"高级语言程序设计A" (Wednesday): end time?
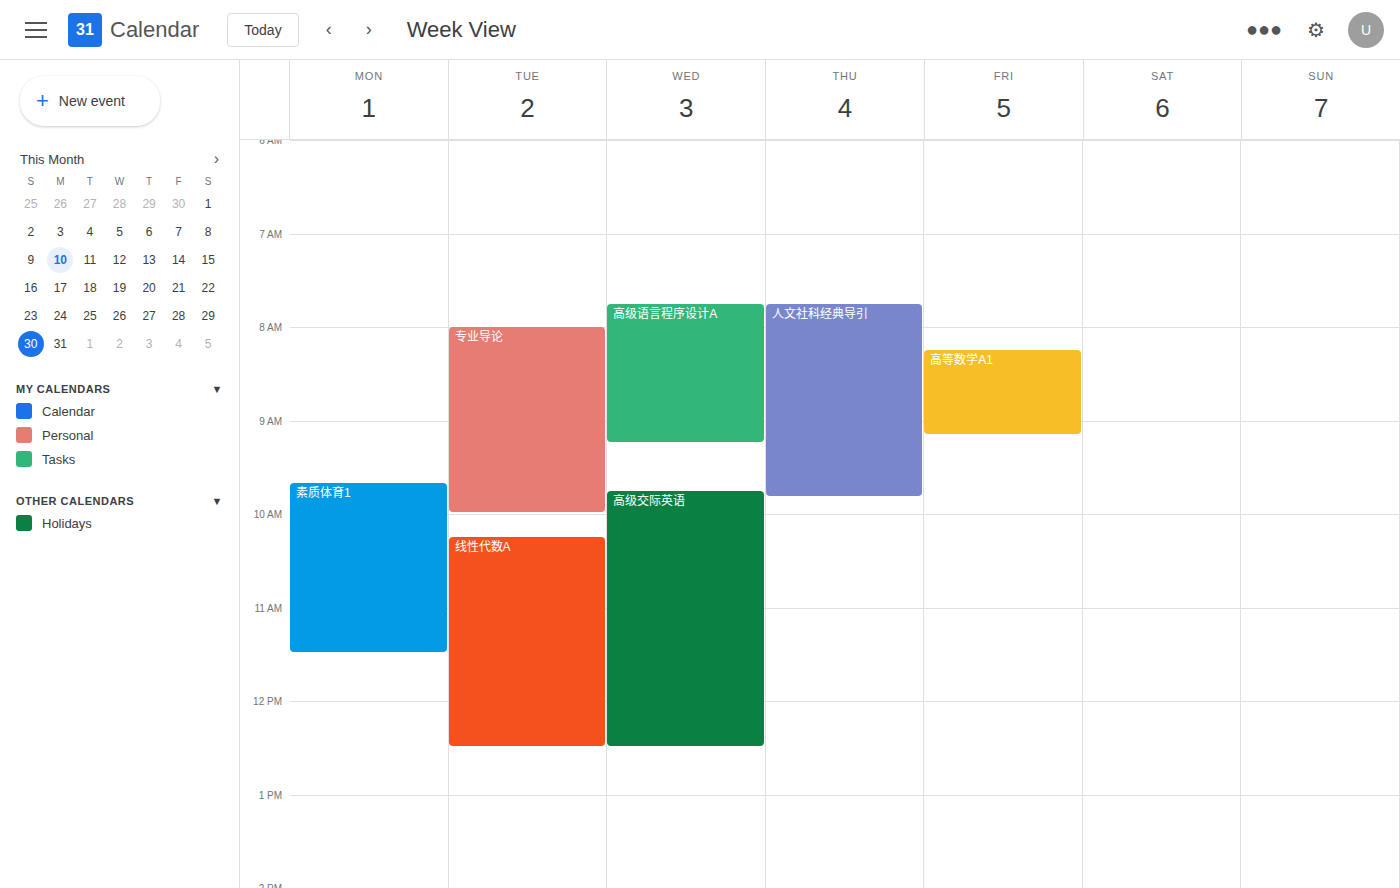
9:15 AM